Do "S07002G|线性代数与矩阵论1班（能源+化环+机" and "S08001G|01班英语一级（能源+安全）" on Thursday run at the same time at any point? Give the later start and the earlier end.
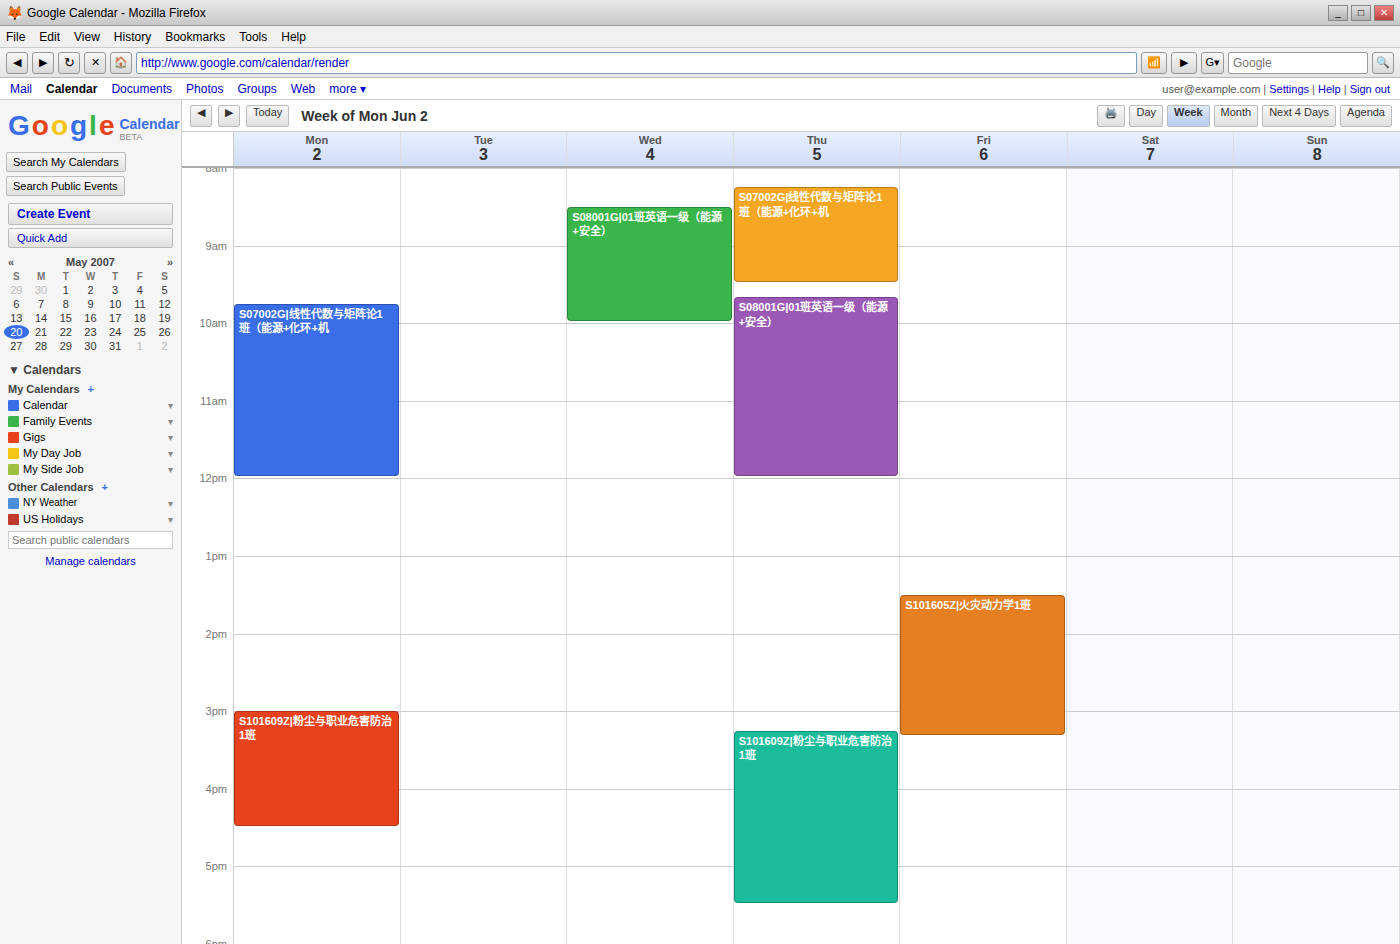
"S07002G|线性代数与矩阵论1班（能源+化环+机" ends at 9:30 AM and "S08001G|01班英语一级（能源+安全）" starts at 9:40 AM -- no overlap.